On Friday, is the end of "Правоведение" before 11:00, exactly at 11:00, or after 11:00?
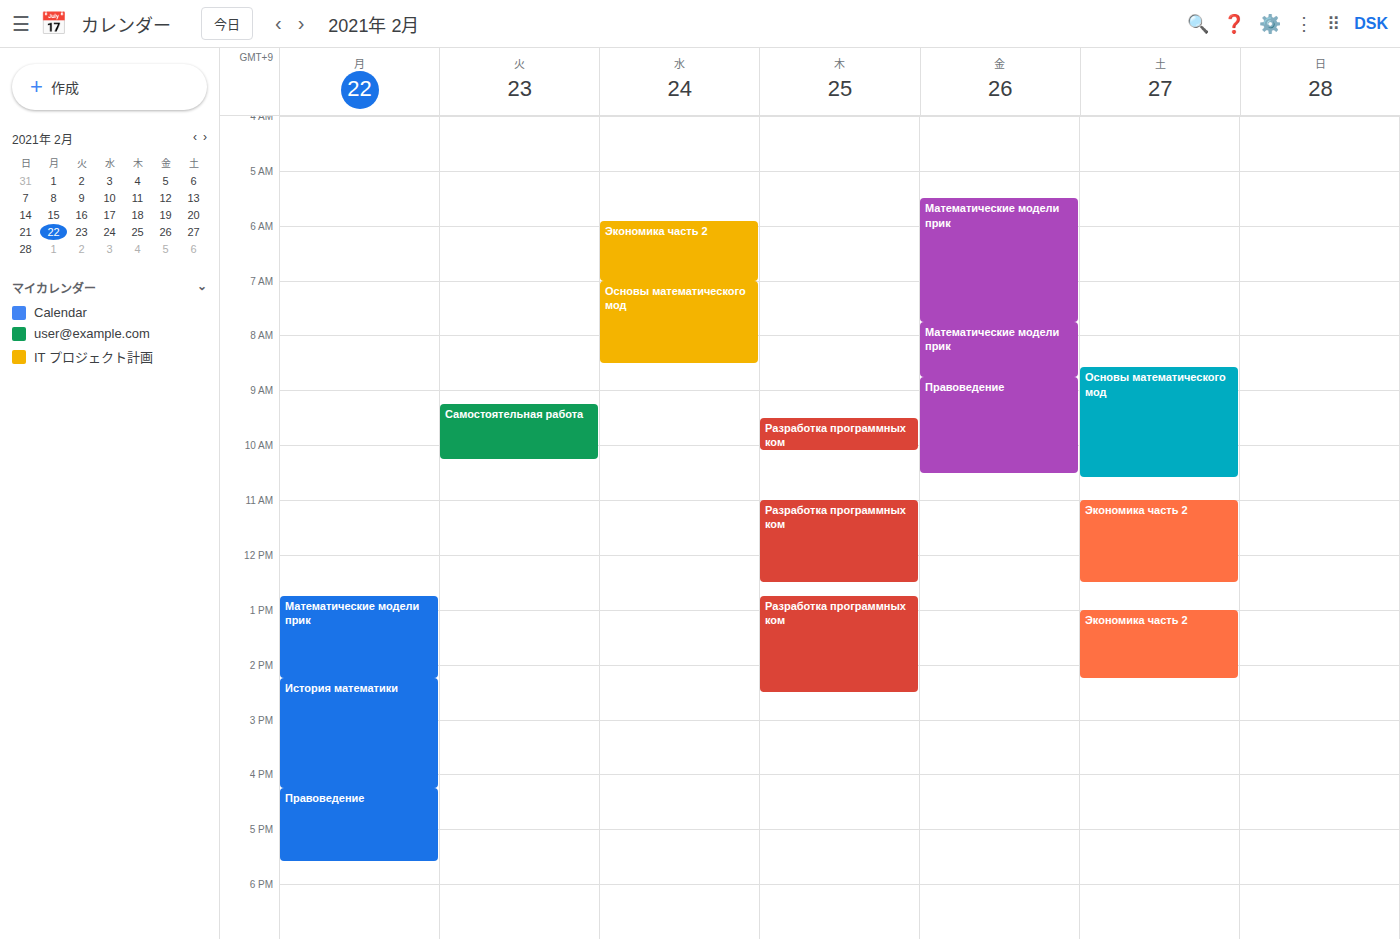
10:30 -- before 11:00, 30 minutes above the 11:00 line.